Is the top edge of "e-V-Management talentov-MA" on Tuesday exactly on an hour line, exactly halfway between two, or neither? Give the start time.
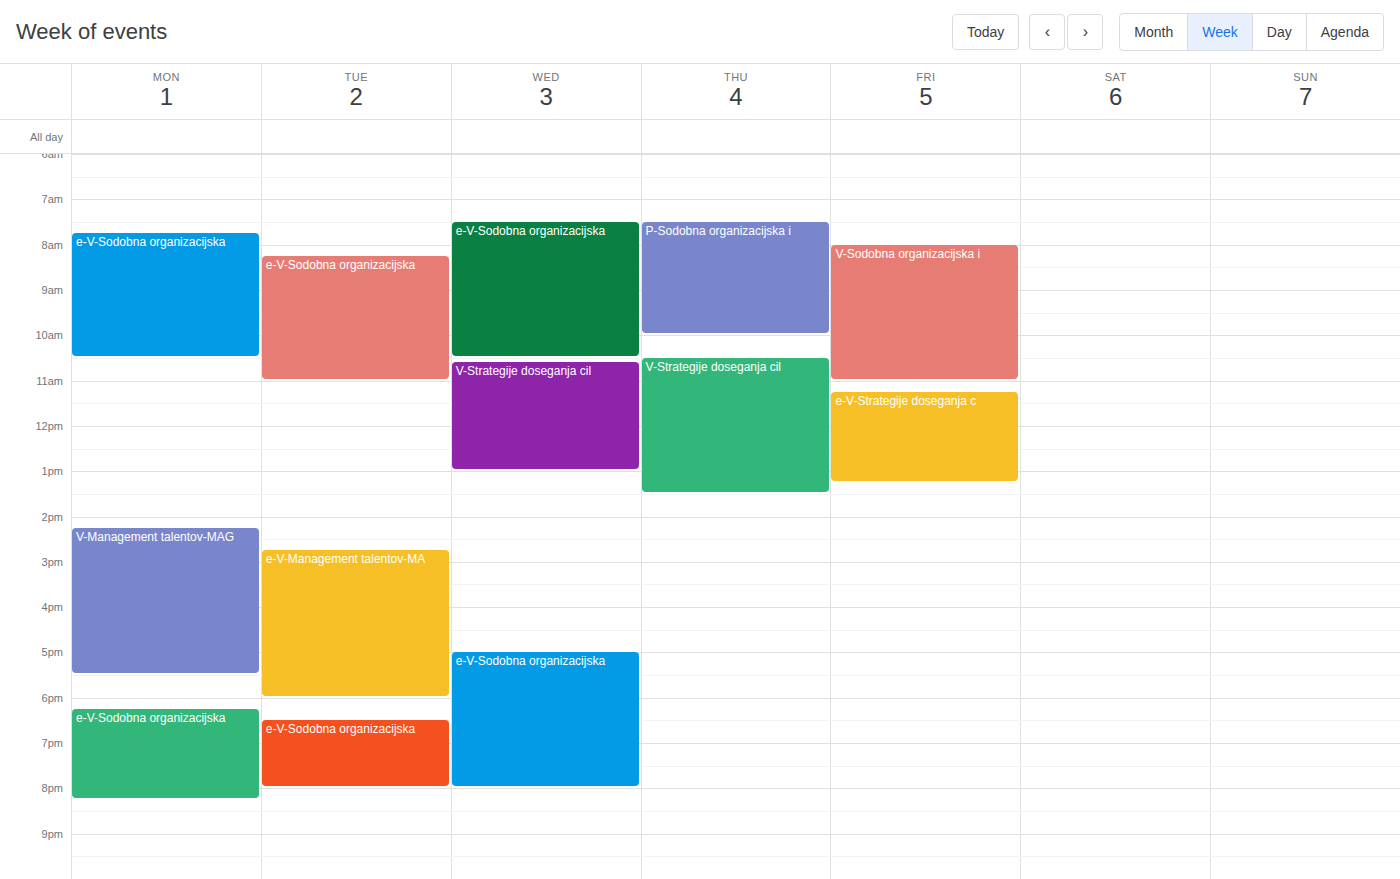
2:45 PM -- neither: three quarters of the way from the 2 PM line to the 3 PM line.